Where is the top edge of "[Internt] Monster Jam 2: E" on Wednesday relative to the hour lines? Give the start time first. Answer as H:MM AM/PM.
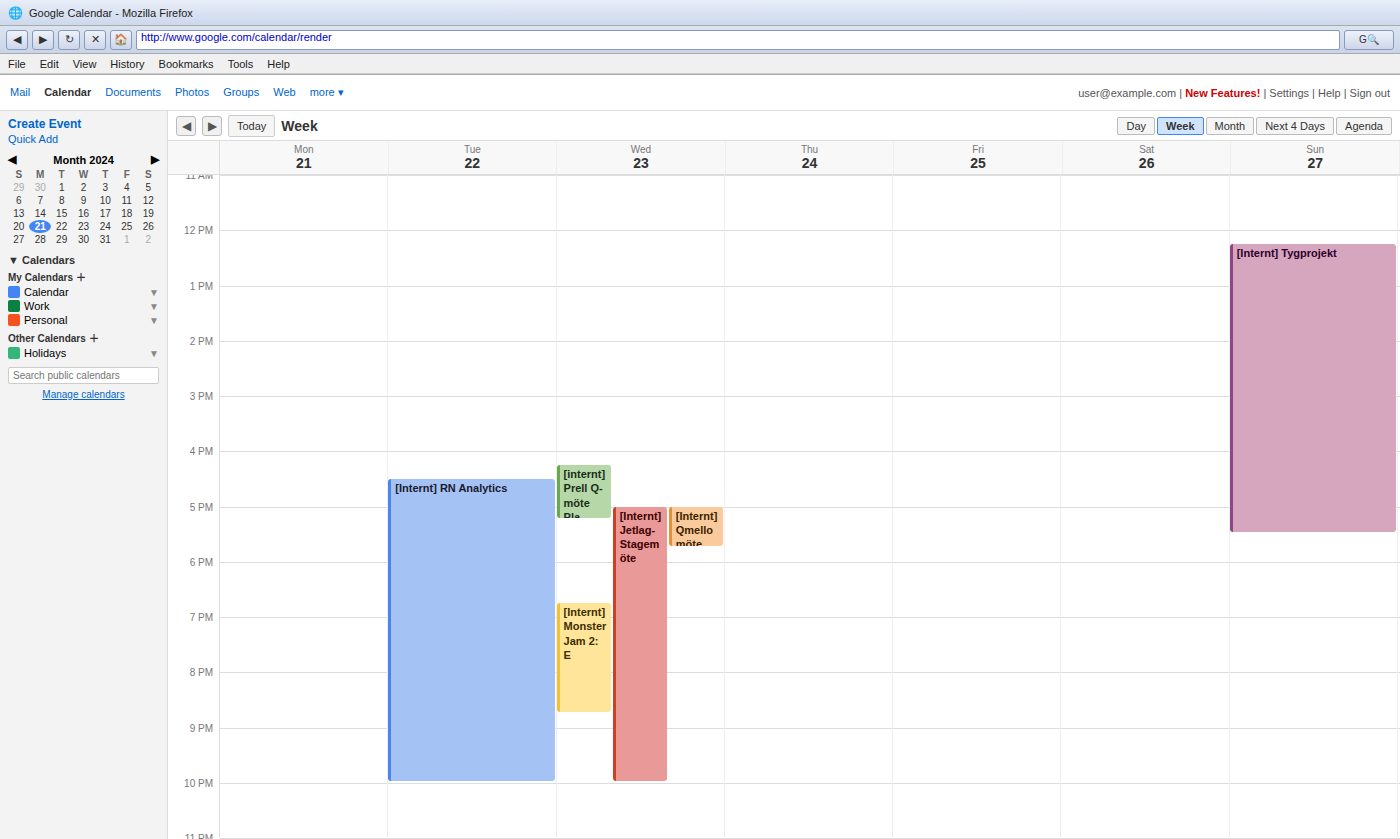
6:45 PM -- neither: three quarters of the way from the 6 PM line to the 7 PM line.